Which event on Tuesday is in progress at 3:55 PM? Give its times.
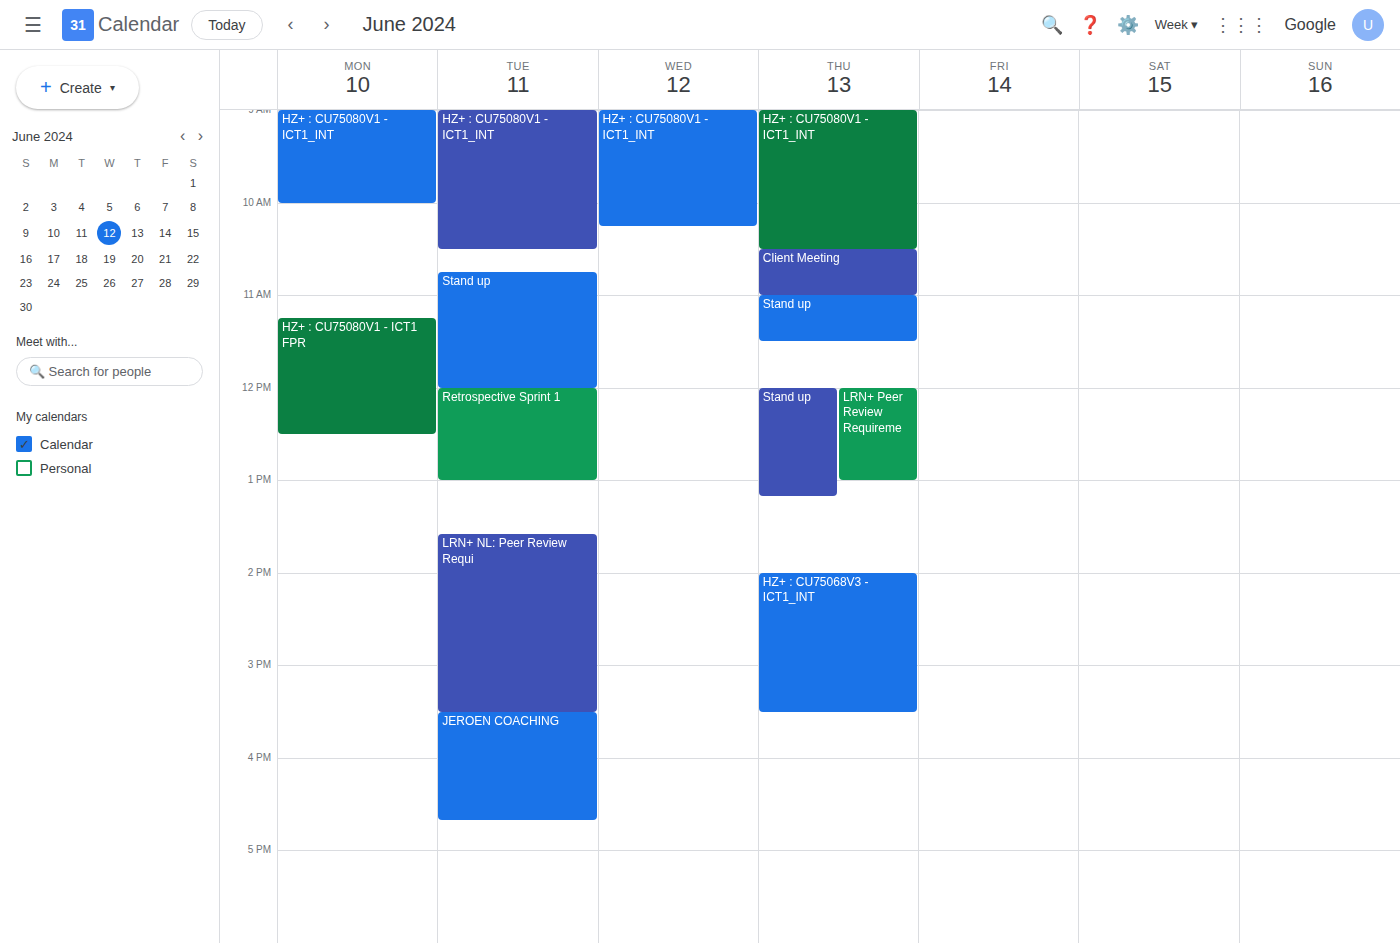
"JEROEN COACHING", 3:30 PM to 4:40 PM